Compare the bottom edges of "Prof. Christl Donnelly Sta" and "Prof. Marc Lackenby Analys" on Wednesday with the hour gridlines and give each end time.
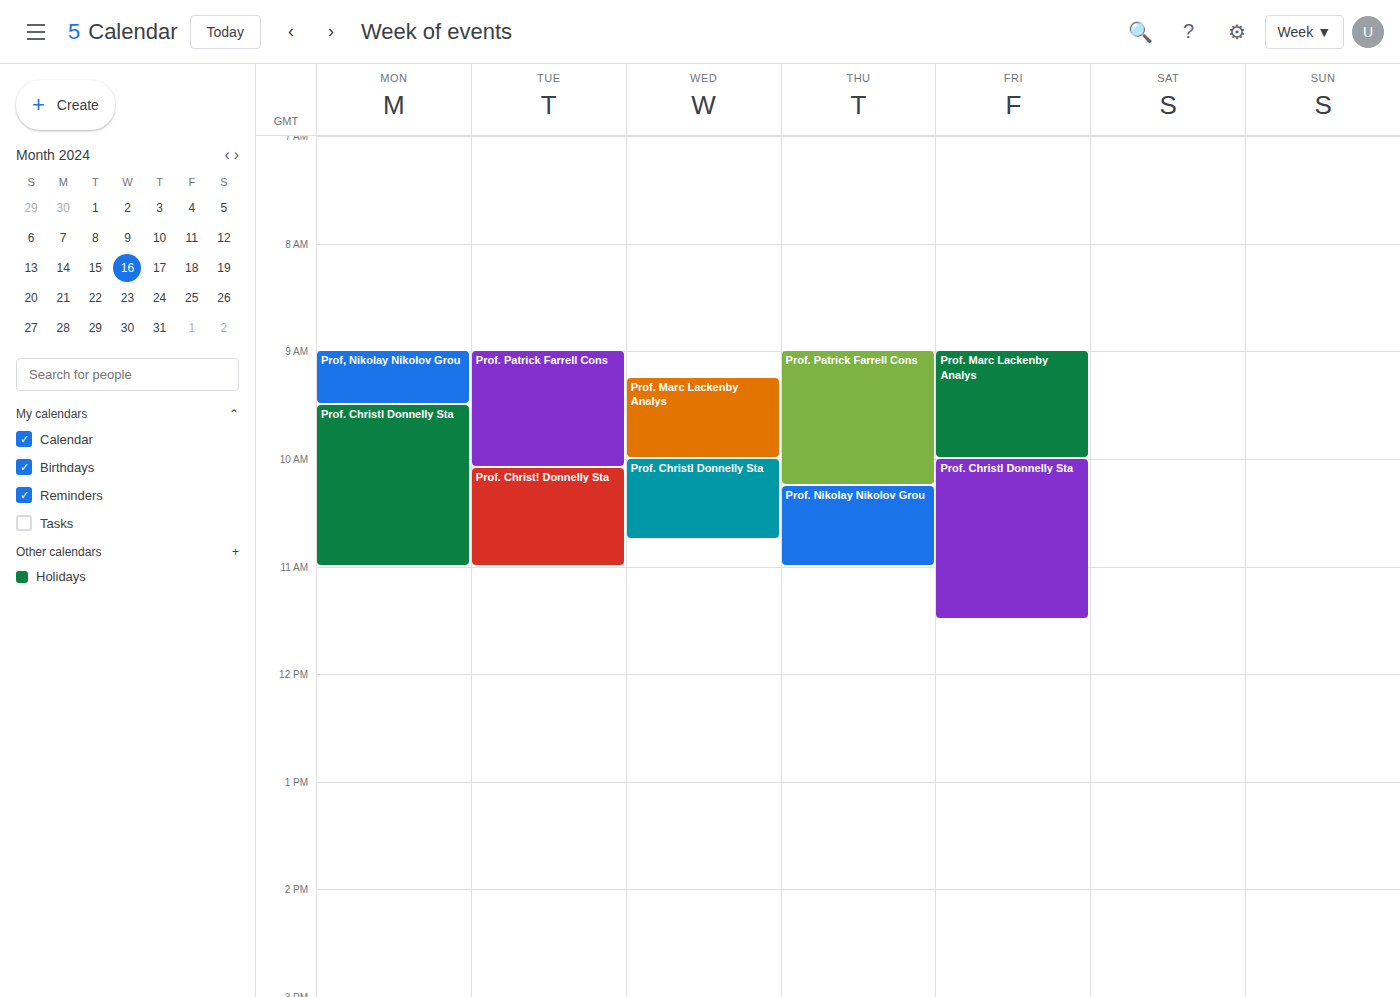
"Prof. Christl Donnelly Sta": 10:45, neither: three quarters of the way from the 10:00 line to the 11:00 line. "Prof. Marc Lackenby Analys": 10:00, exactly on the 10:00 line.